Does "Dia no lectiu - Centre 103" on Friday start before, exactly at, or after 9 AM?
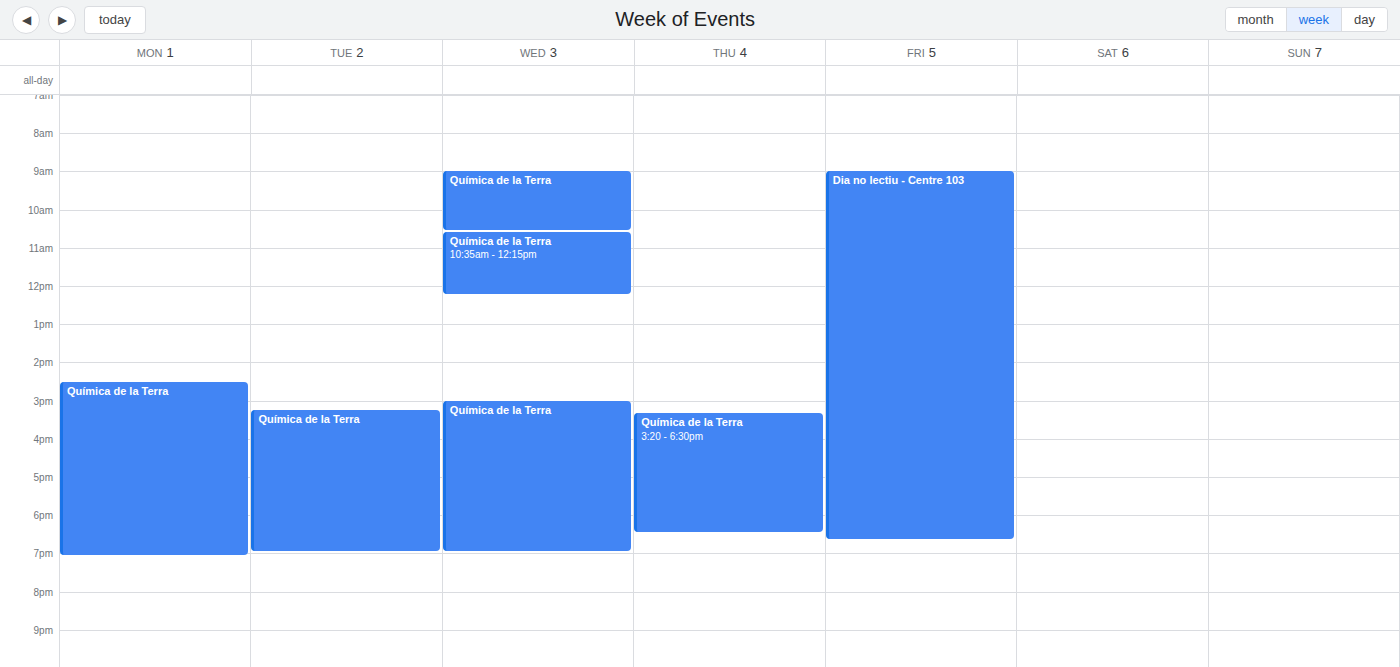
9:00 AM -- exactly at 9 AM, on the 9 AM line.